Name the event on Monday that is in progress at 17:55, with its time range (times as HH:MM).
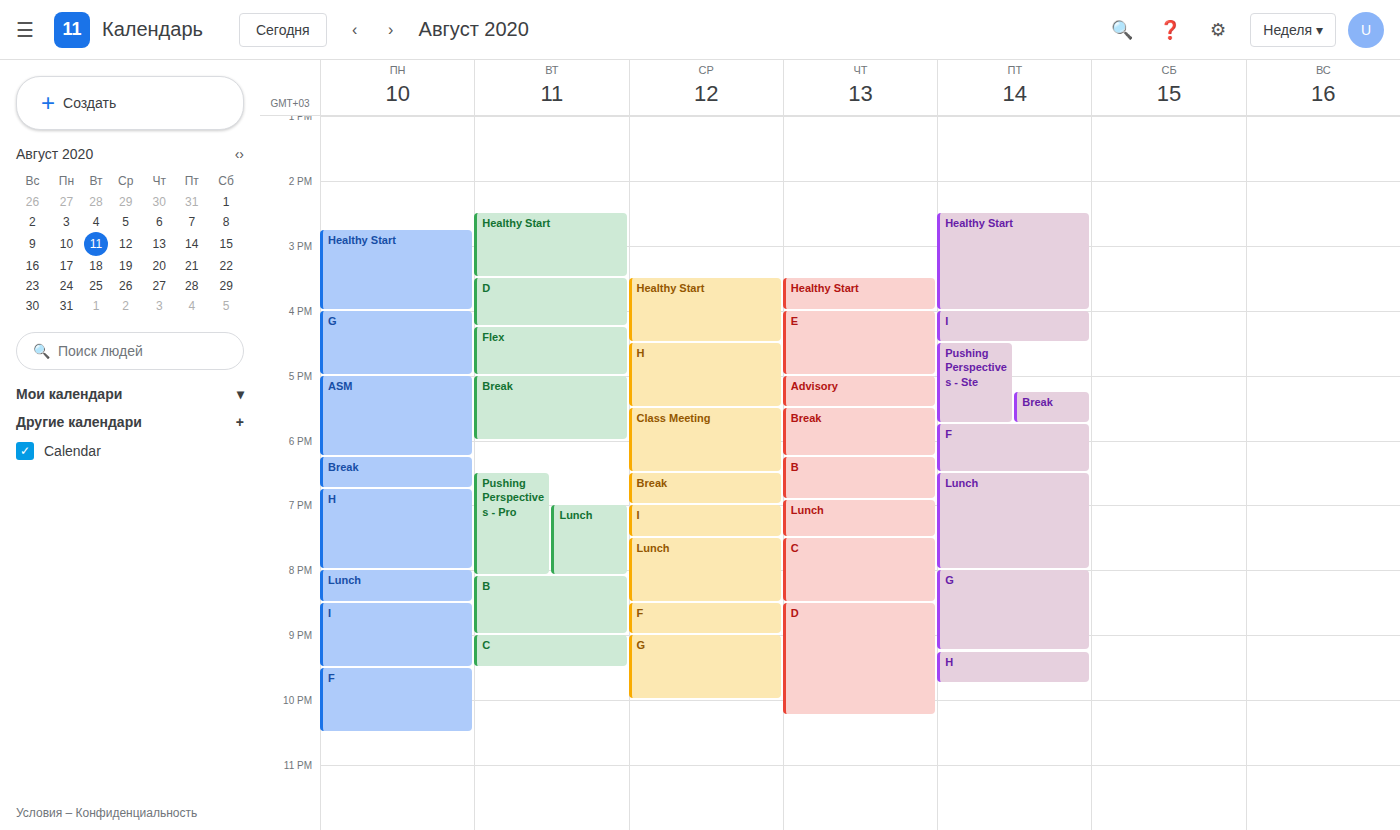
"ASM", 17:00 to 18:15